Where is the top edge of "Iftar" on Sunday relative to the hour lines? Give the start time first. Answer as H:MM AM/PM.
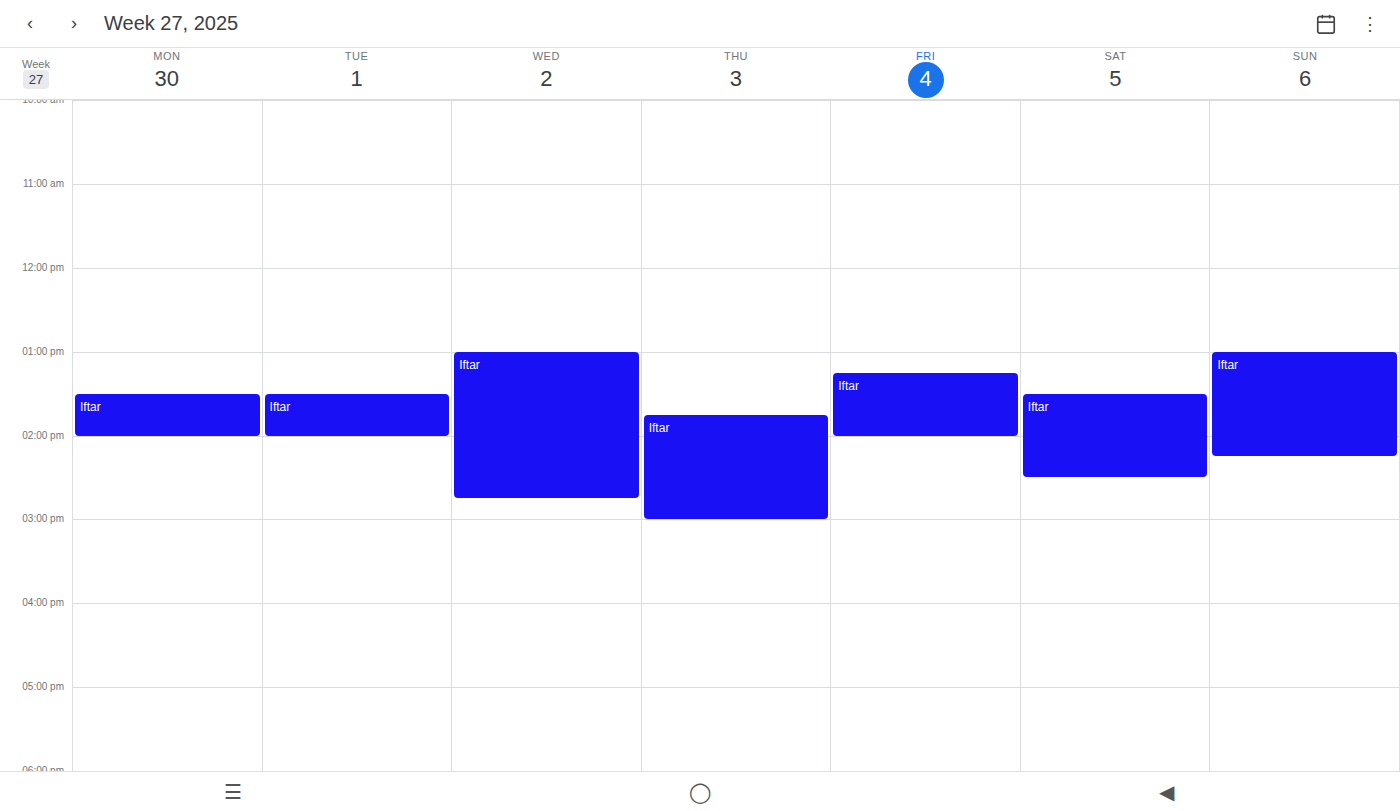
1:00 PM -- exactly on the 1 PM line.